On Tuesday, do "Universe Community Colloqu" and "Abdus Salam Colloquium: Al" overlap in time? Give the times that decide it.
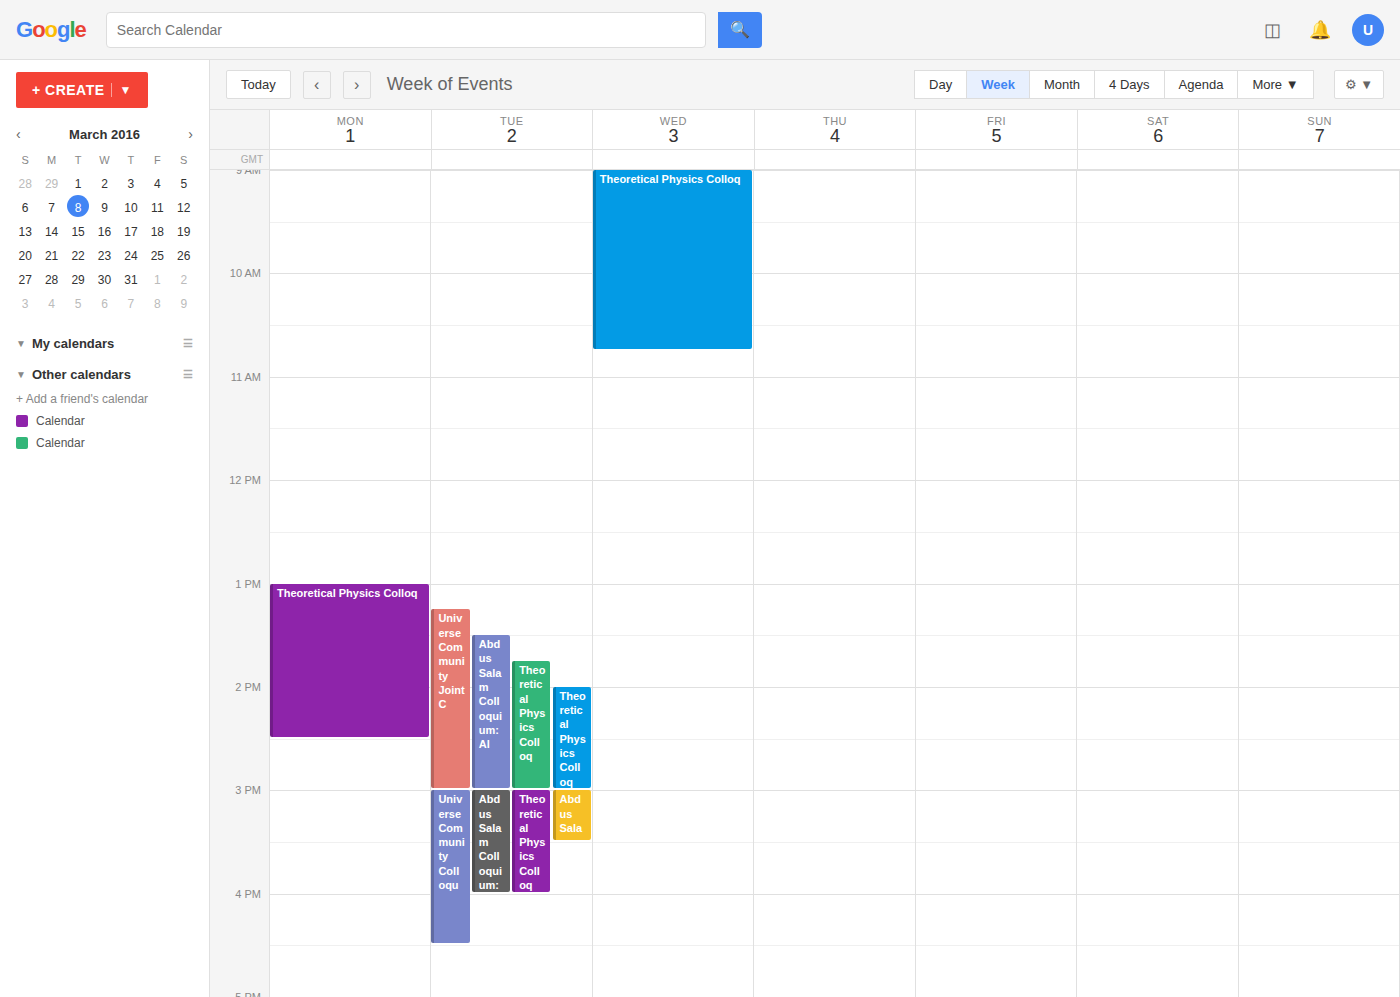
"Abdus Salam Colloquium: Al" ends at 3:00 PM, exactly when "Universe Community Colloqu" starts -- they touch but do not overlap.